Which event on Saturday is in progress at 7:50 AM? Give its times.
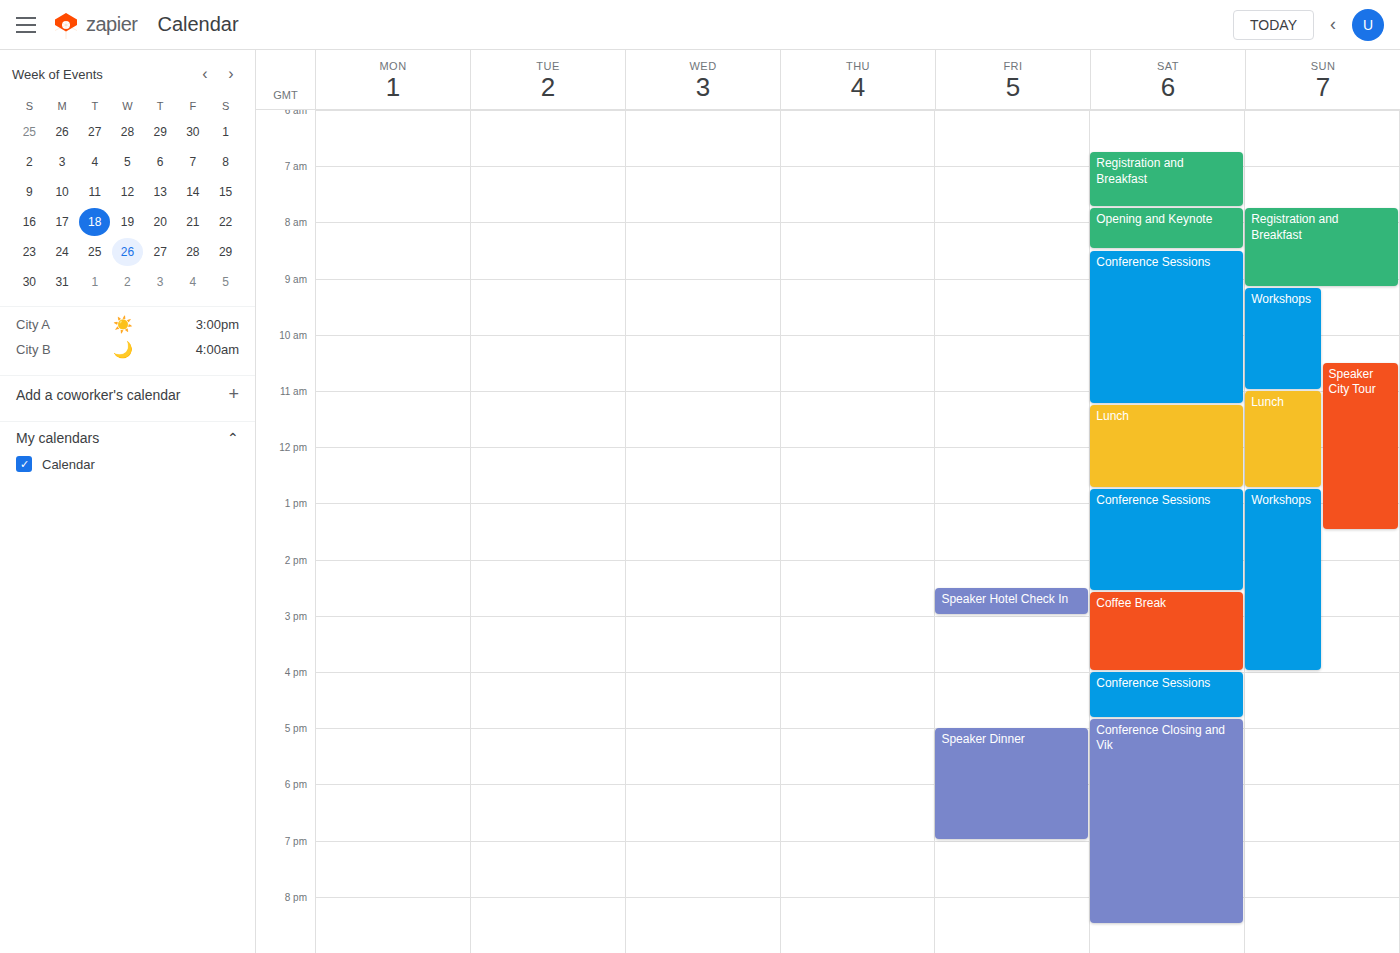
"Opening and Keynote", 7:45 AM to 8:30 AM